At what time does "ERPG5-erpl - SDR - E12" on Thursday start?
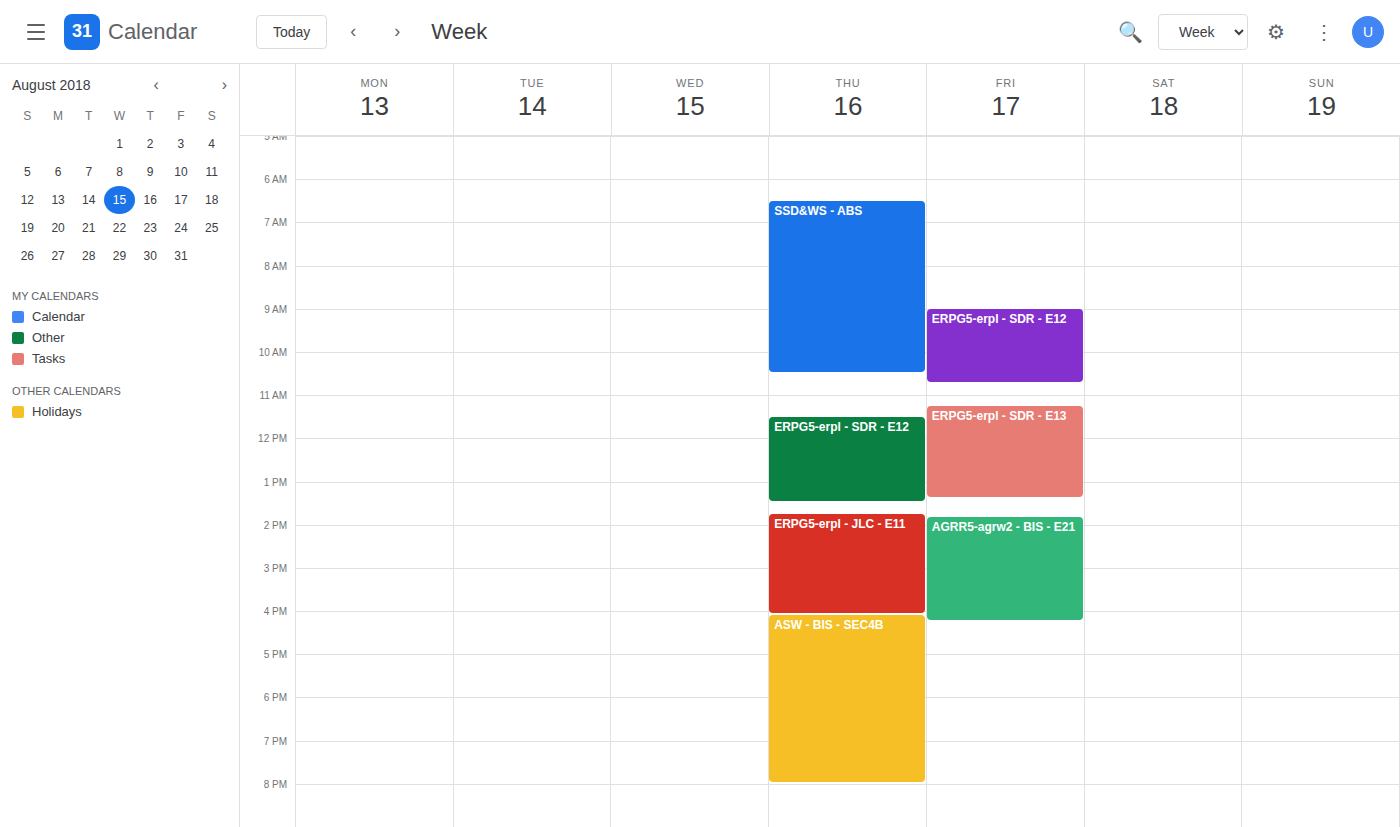
11:30 AM